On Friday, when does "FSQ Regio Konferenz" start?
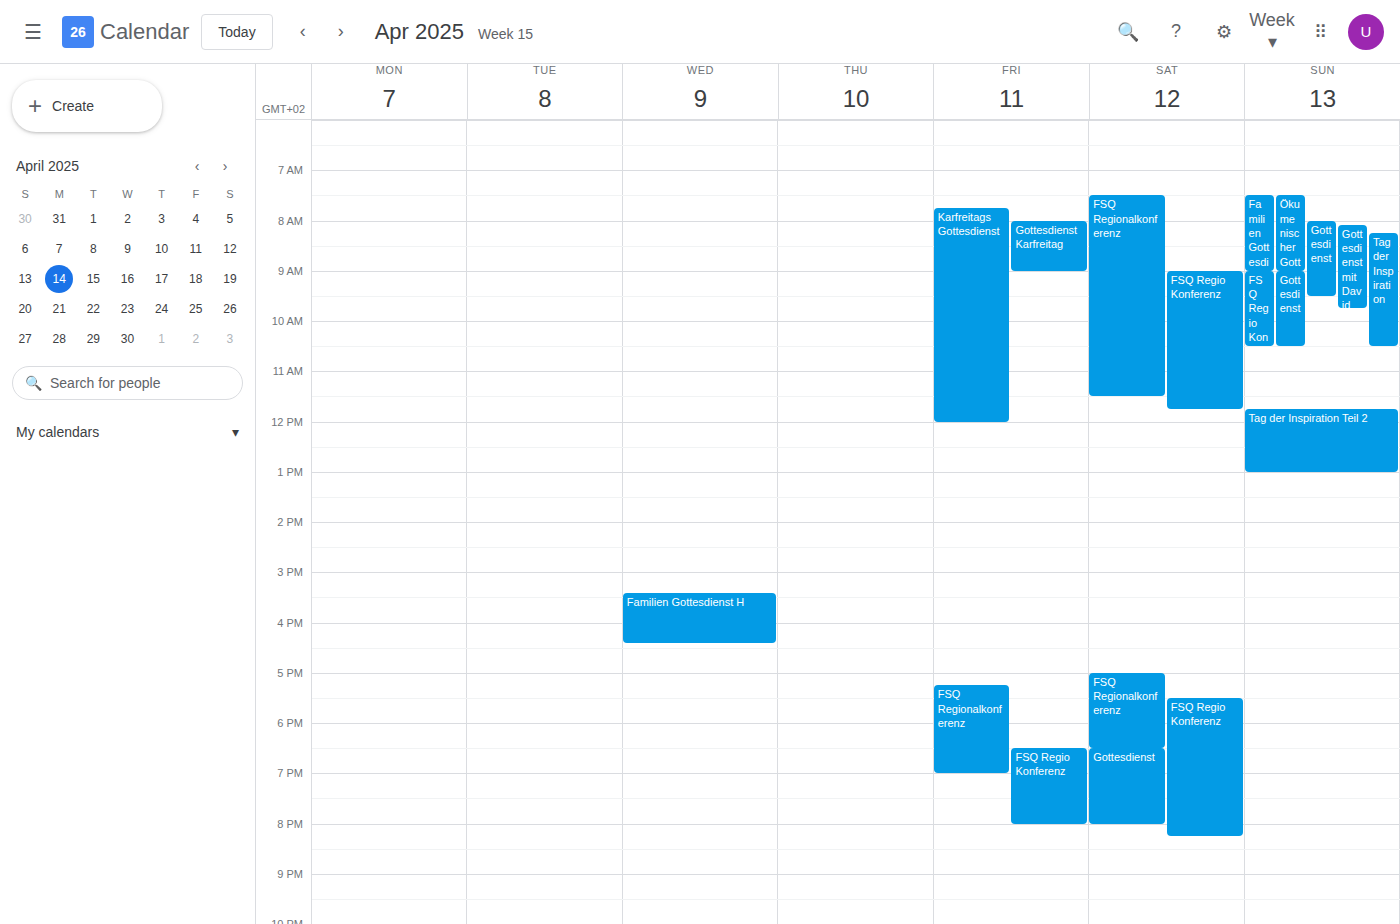
6:30 PM